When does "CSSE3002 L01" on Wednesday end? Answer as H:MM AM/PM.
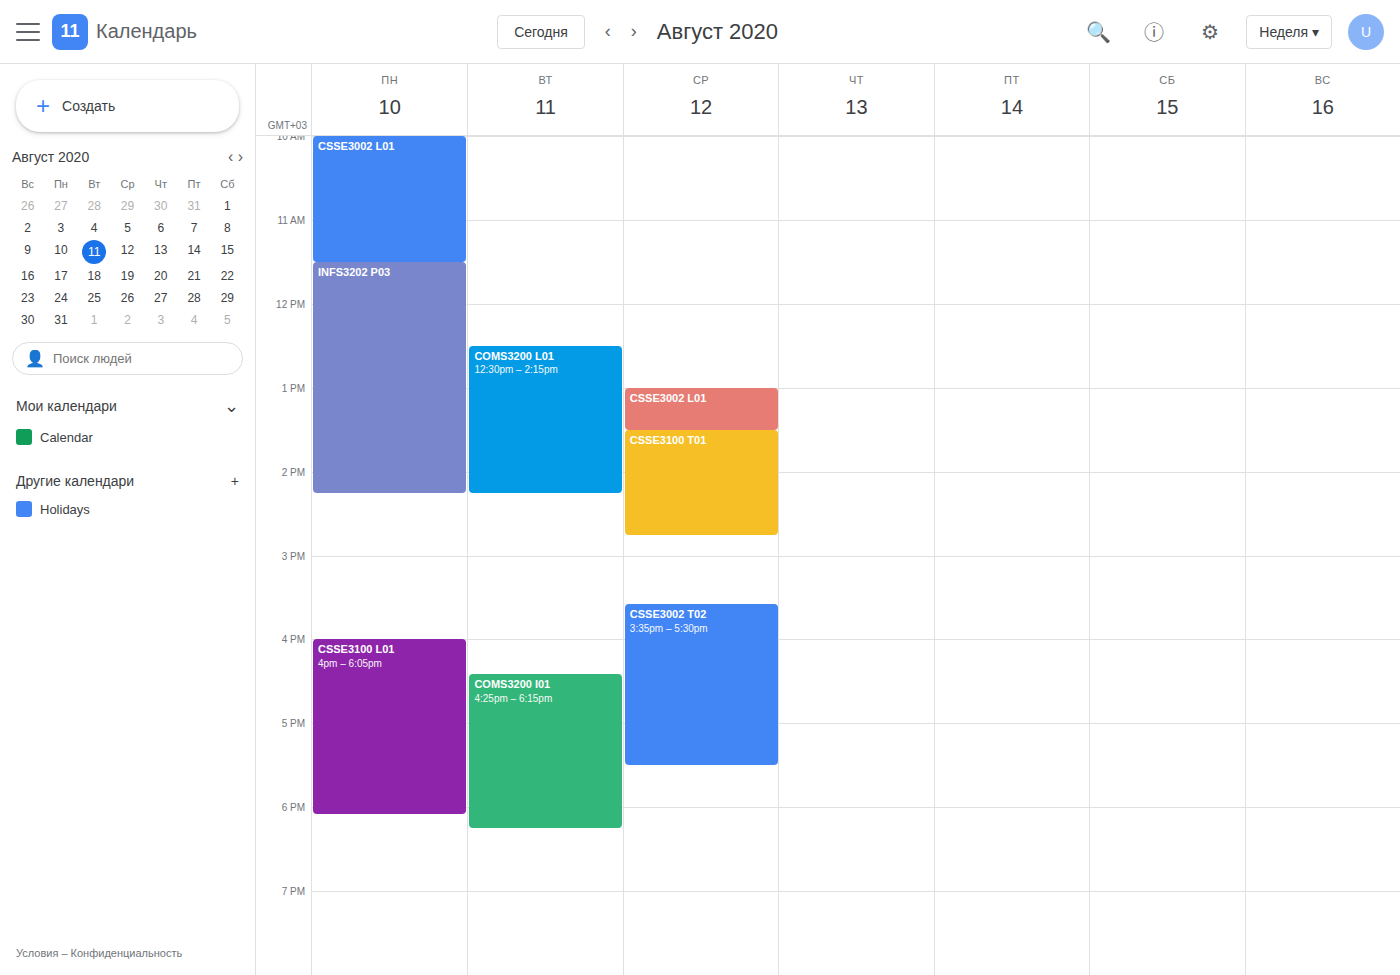
1:30 PM